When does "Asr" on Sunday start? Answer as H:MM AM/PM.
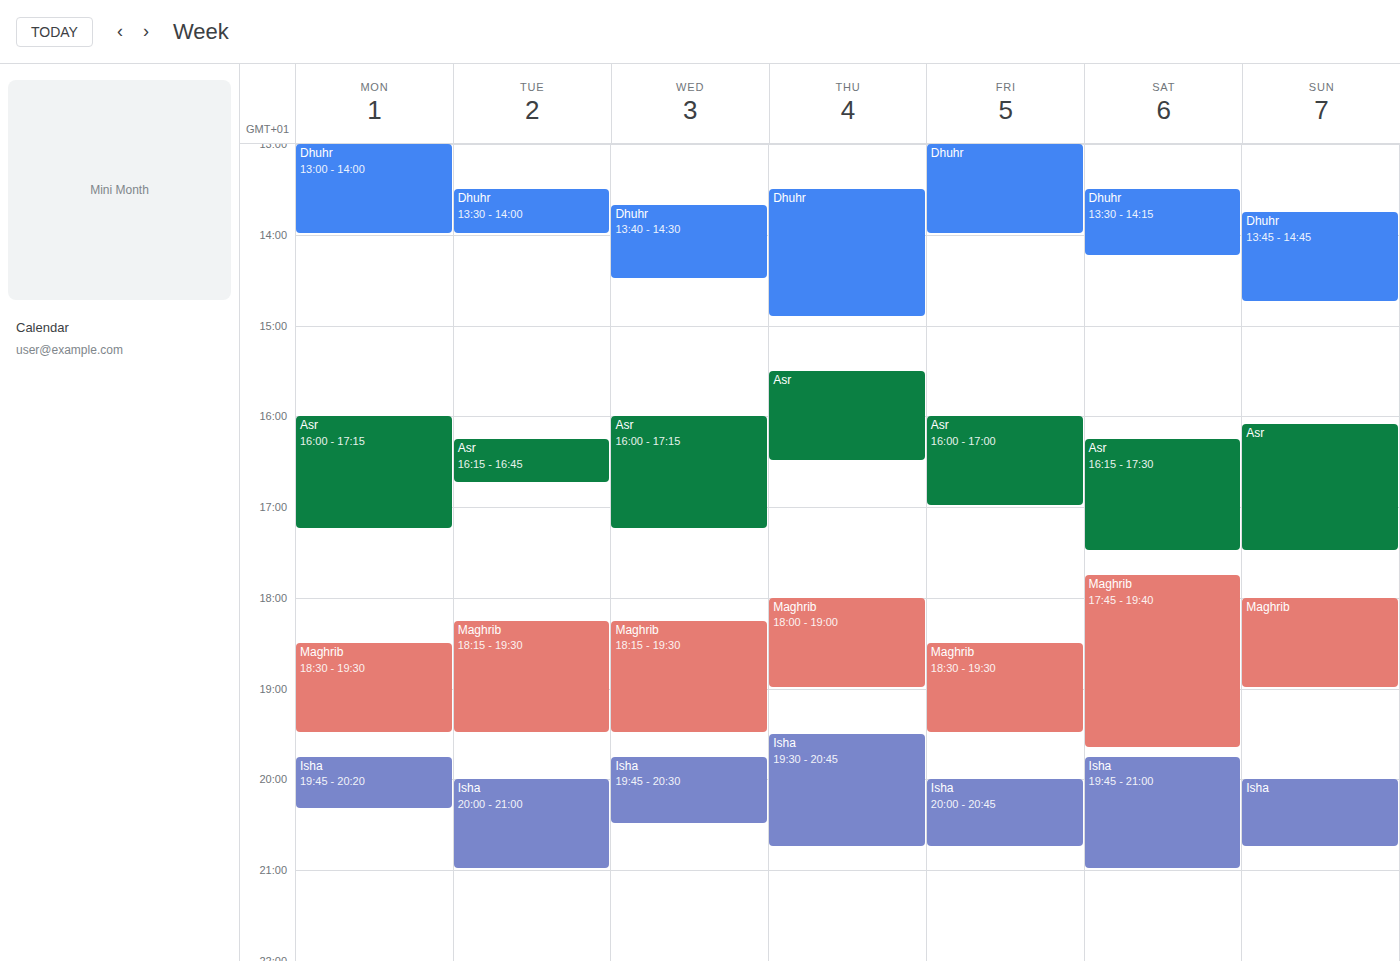
4:05 PM